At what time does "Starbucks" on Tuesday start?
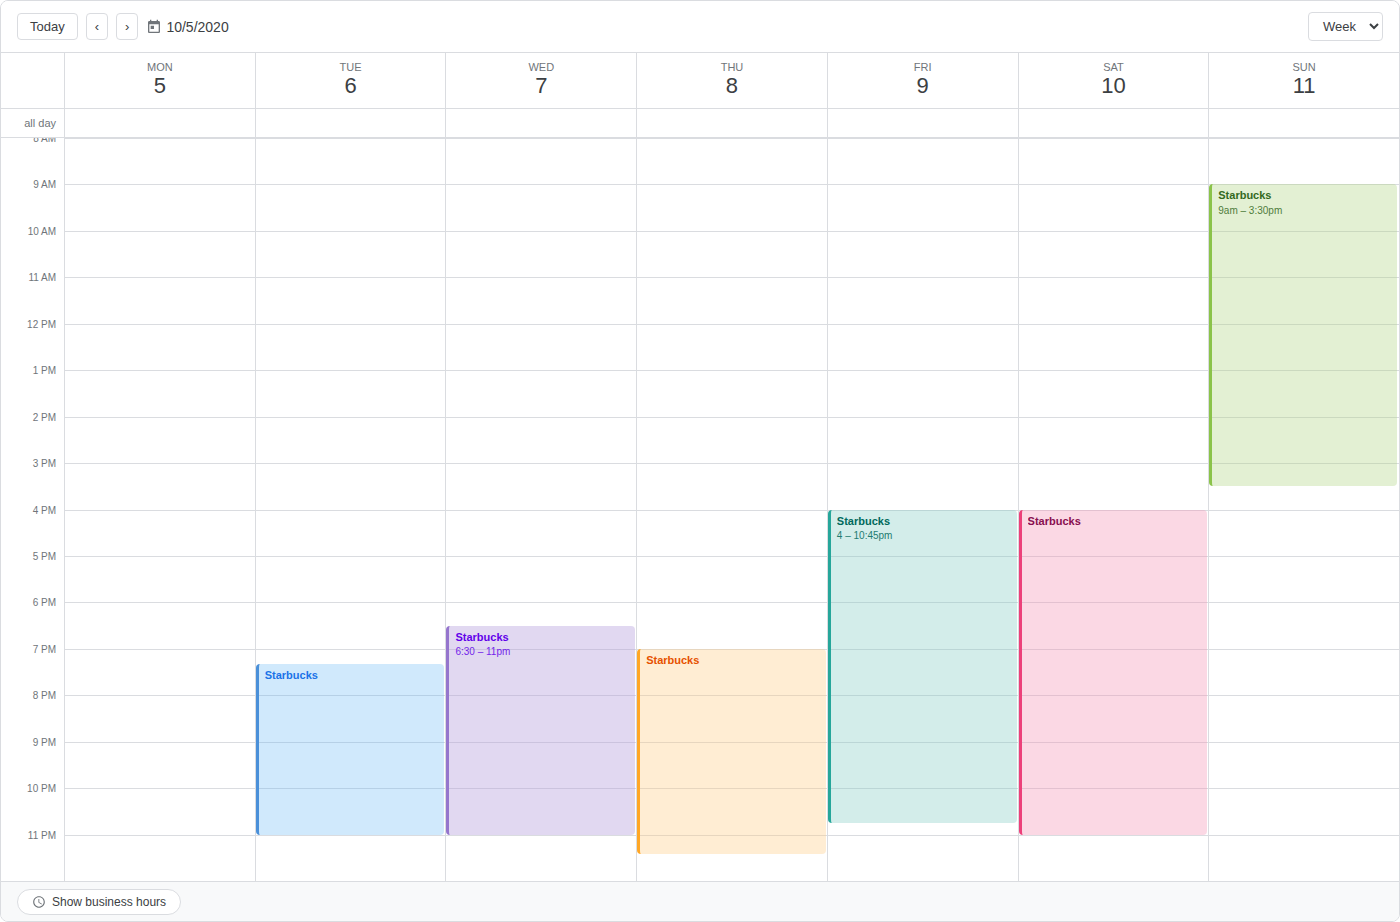
7:20 PM